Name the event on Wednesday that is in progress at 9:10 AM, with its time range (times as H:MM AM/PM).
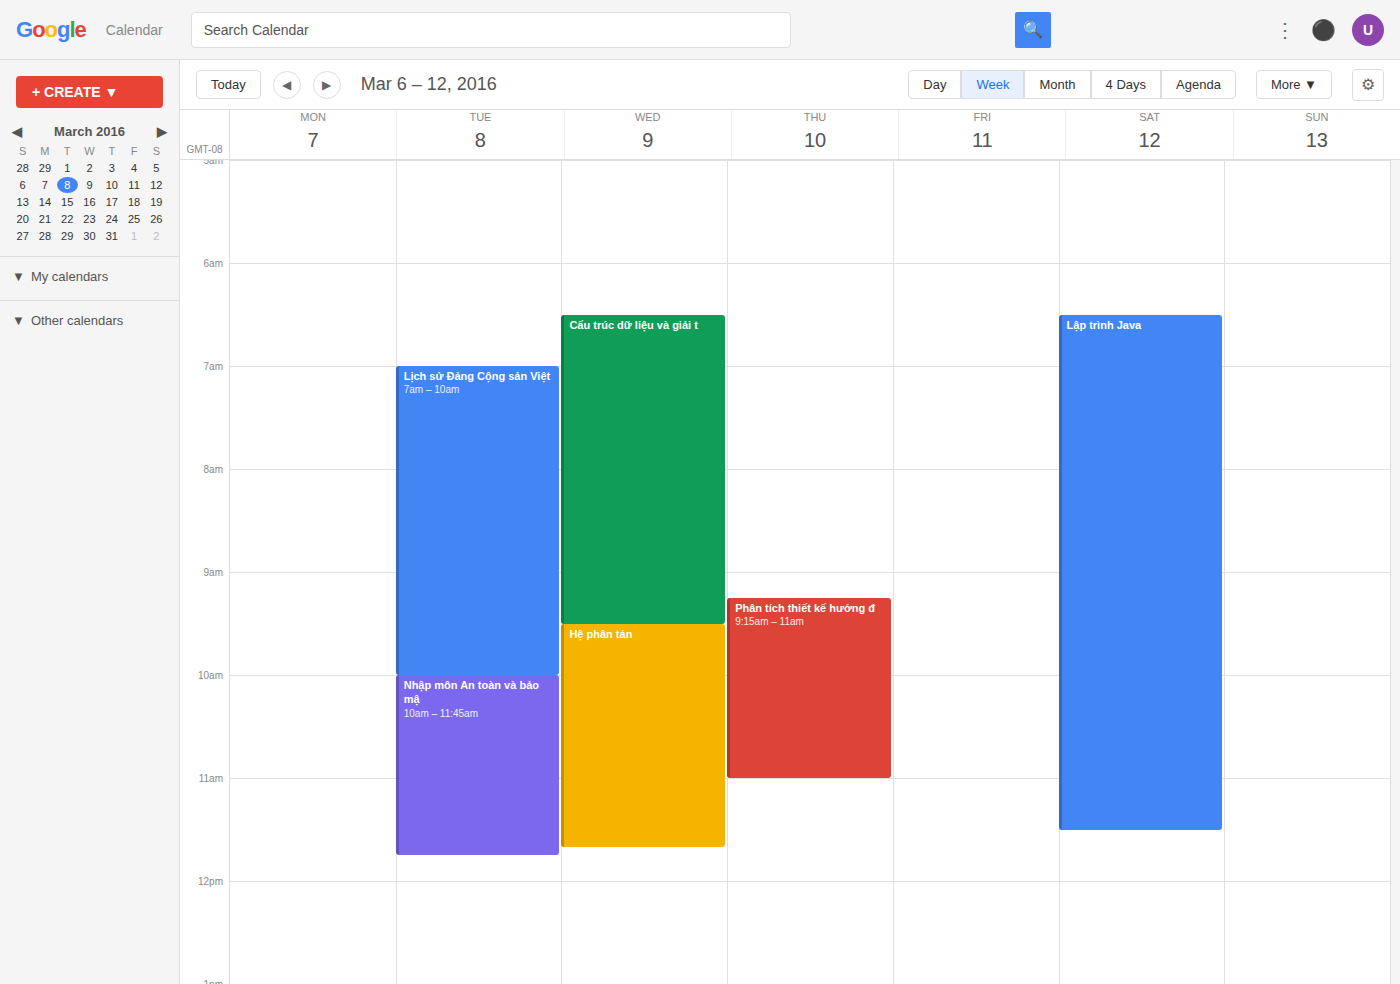
"Cấu trúc dữ liệu và giải t", 6:30 AM to 9:30 AM